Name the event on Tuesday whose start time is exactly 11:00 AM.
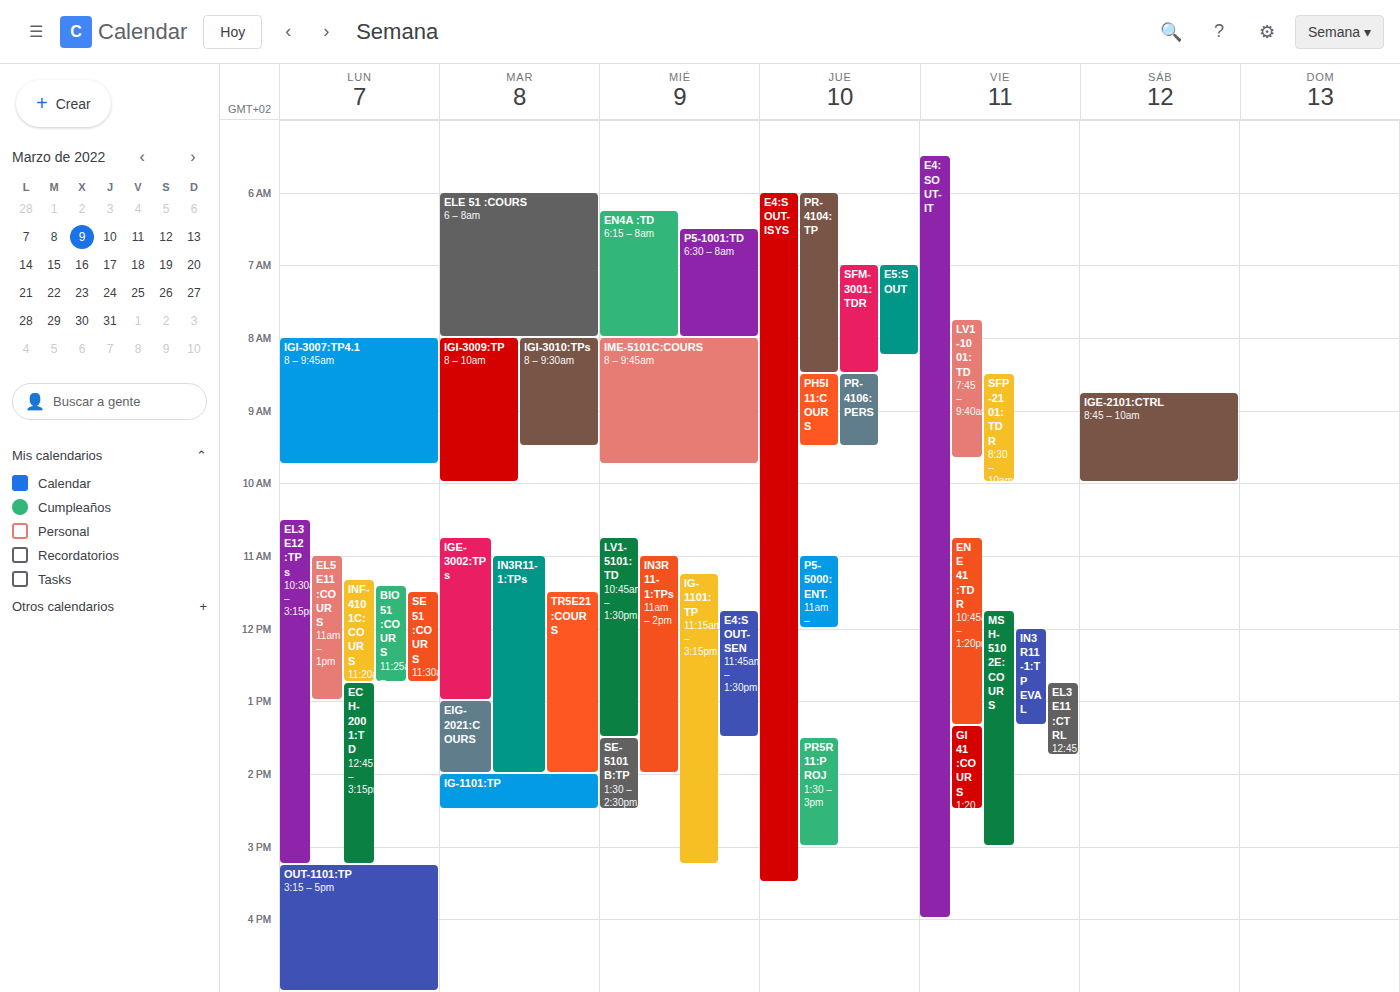
"IN3R11-1:TPs"